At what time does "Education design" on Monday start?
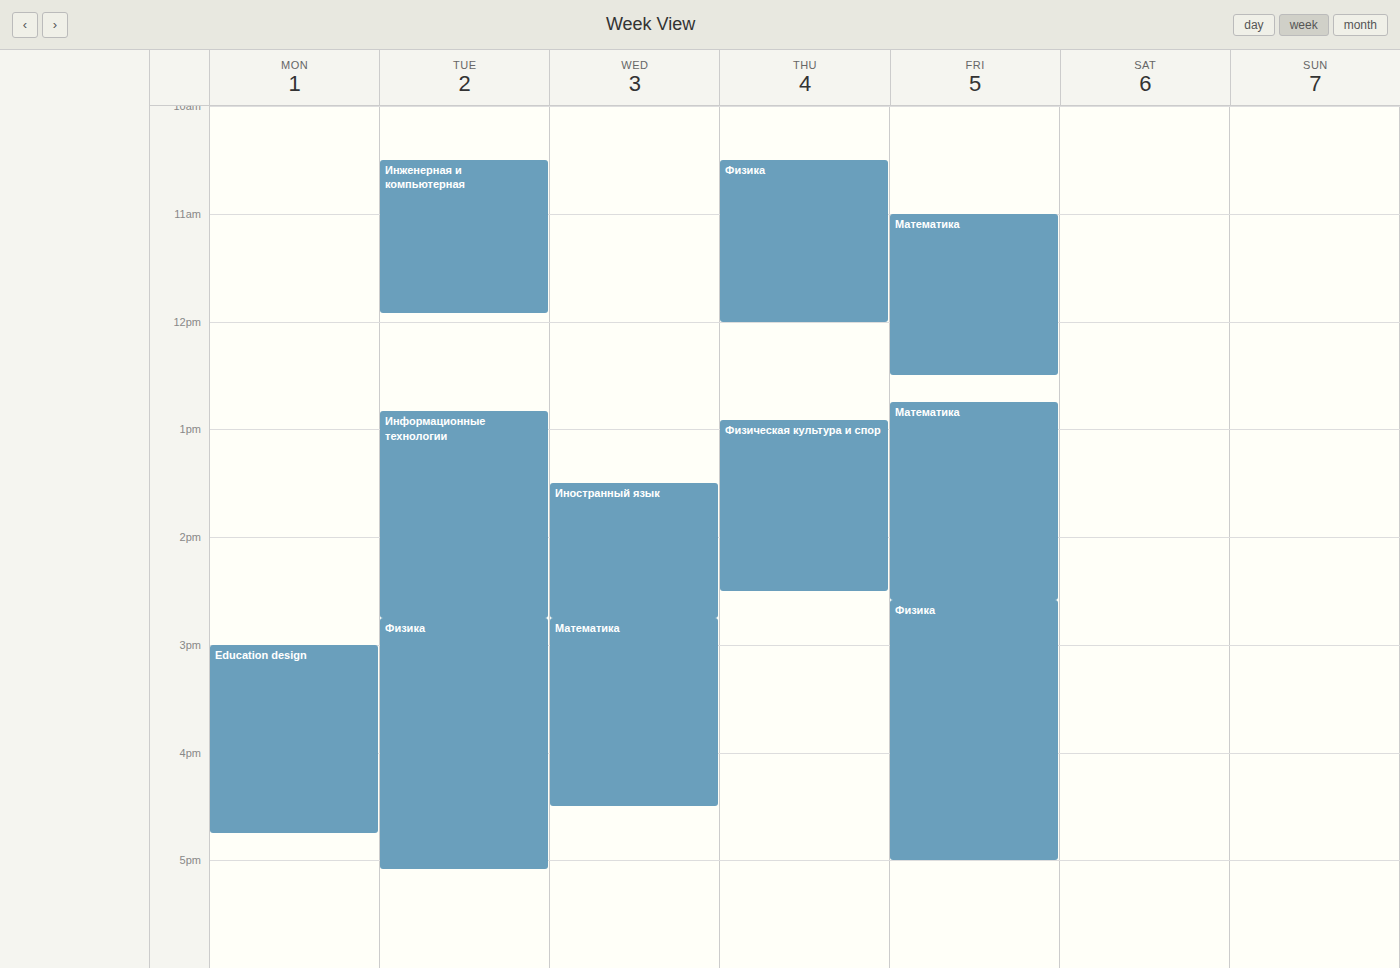
15:00